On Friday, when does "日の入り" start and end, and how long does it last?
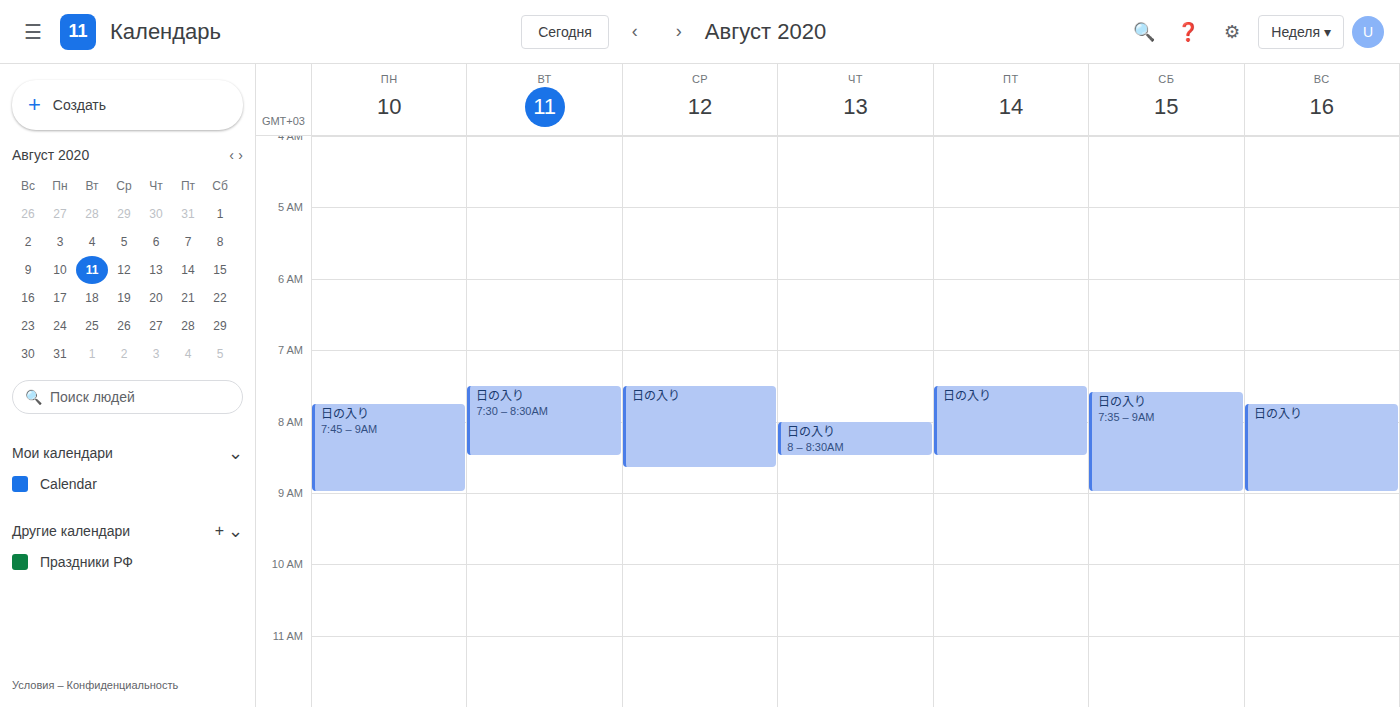
7:30 AM to 8:30 AM, 1 hour